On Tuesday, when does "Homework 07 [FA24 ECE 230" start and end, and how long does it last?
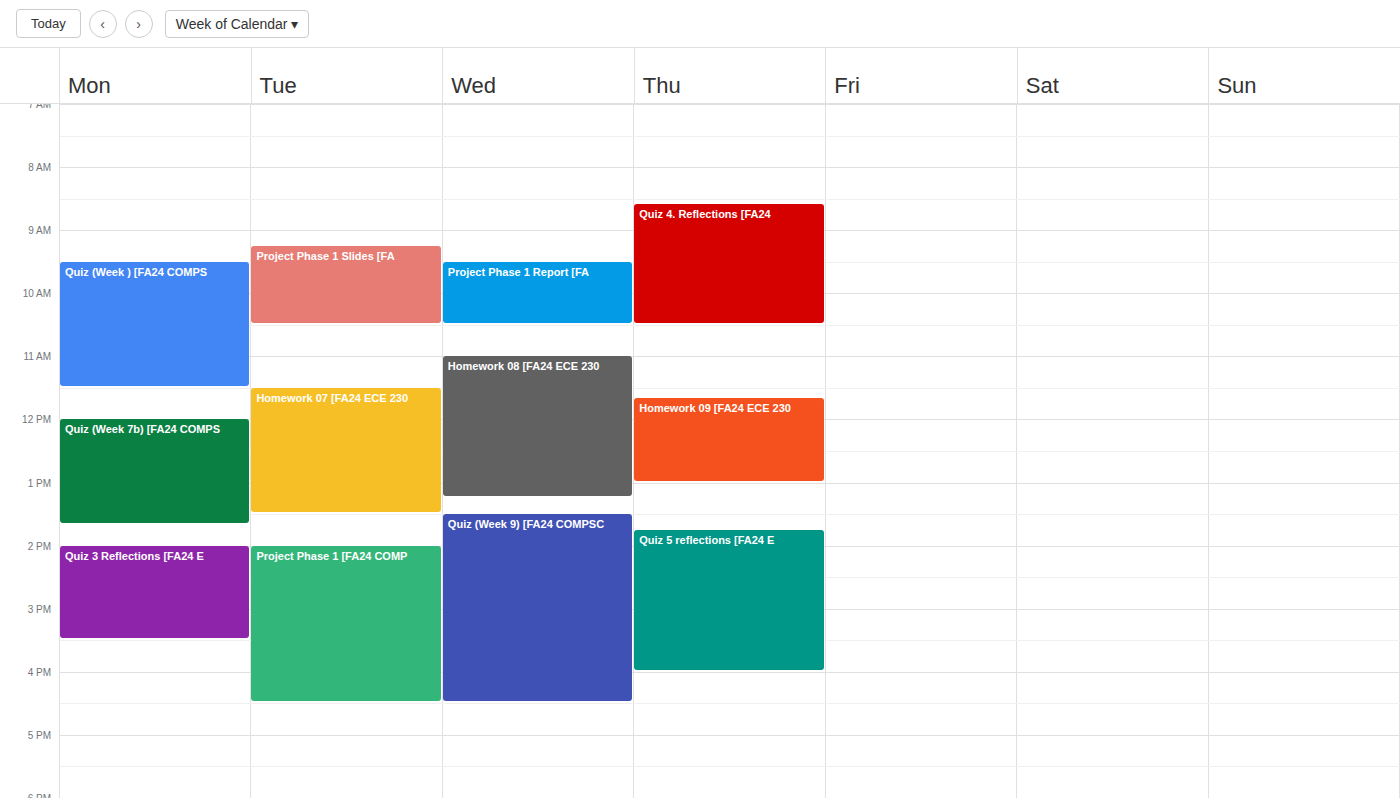
11:30 AM to 1:30 PM, 2 hours